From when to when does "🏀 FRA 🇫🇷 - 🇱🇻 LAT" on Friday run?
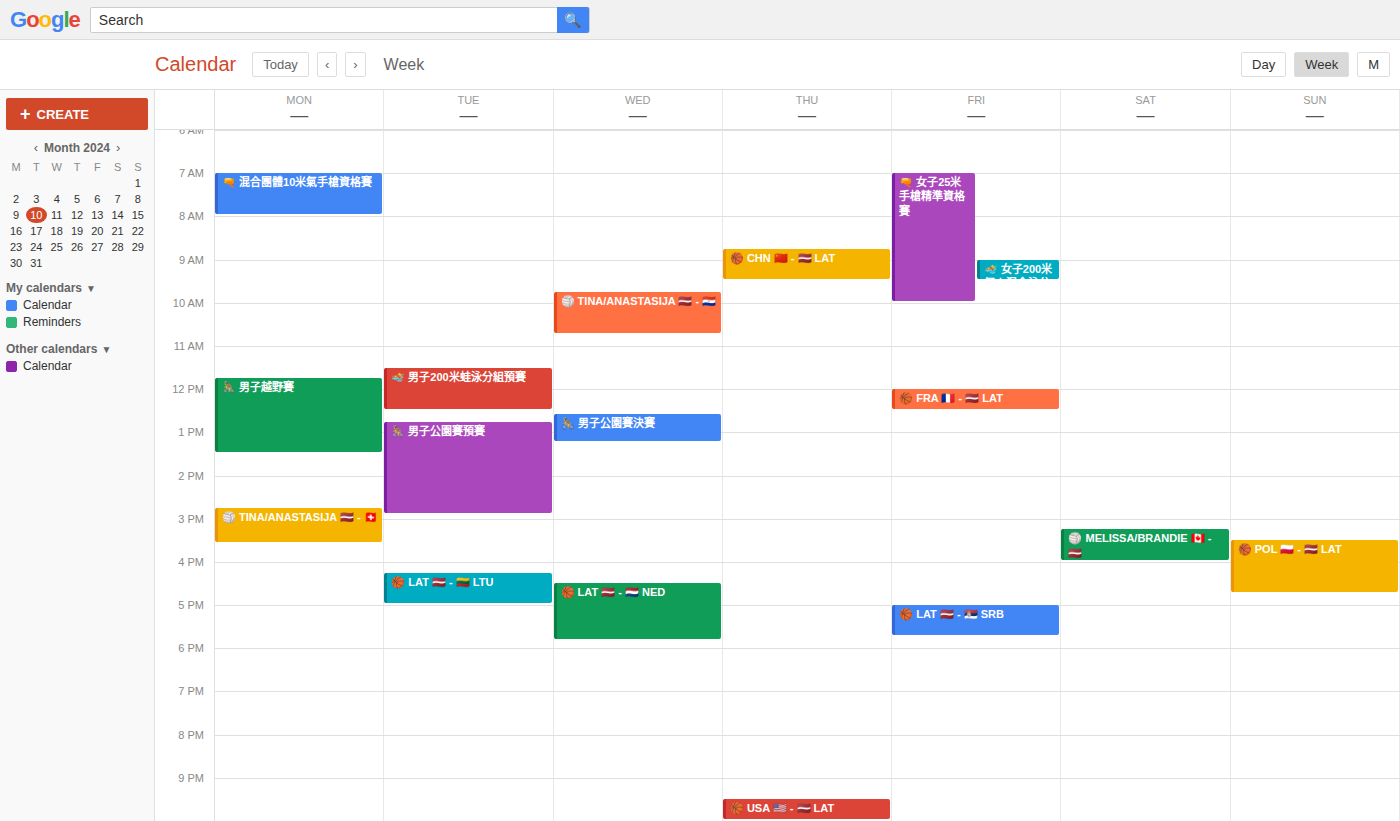
12:00 PM to 12:30 PM